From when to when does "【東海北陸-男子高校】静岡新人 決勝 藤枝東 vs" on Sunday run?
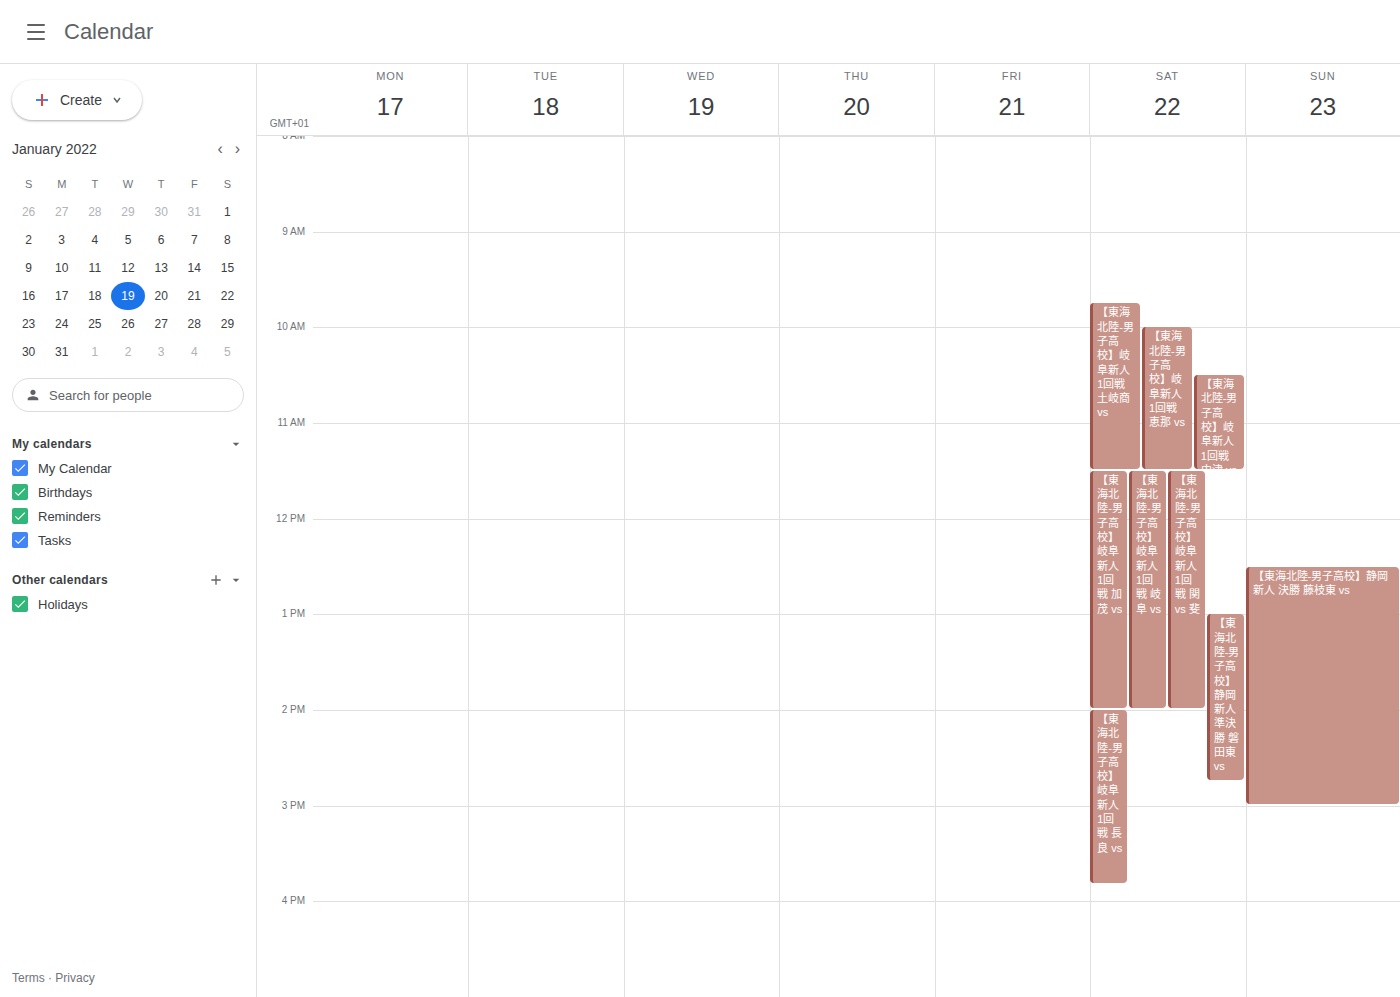
12:30 PM to 3:00 PM